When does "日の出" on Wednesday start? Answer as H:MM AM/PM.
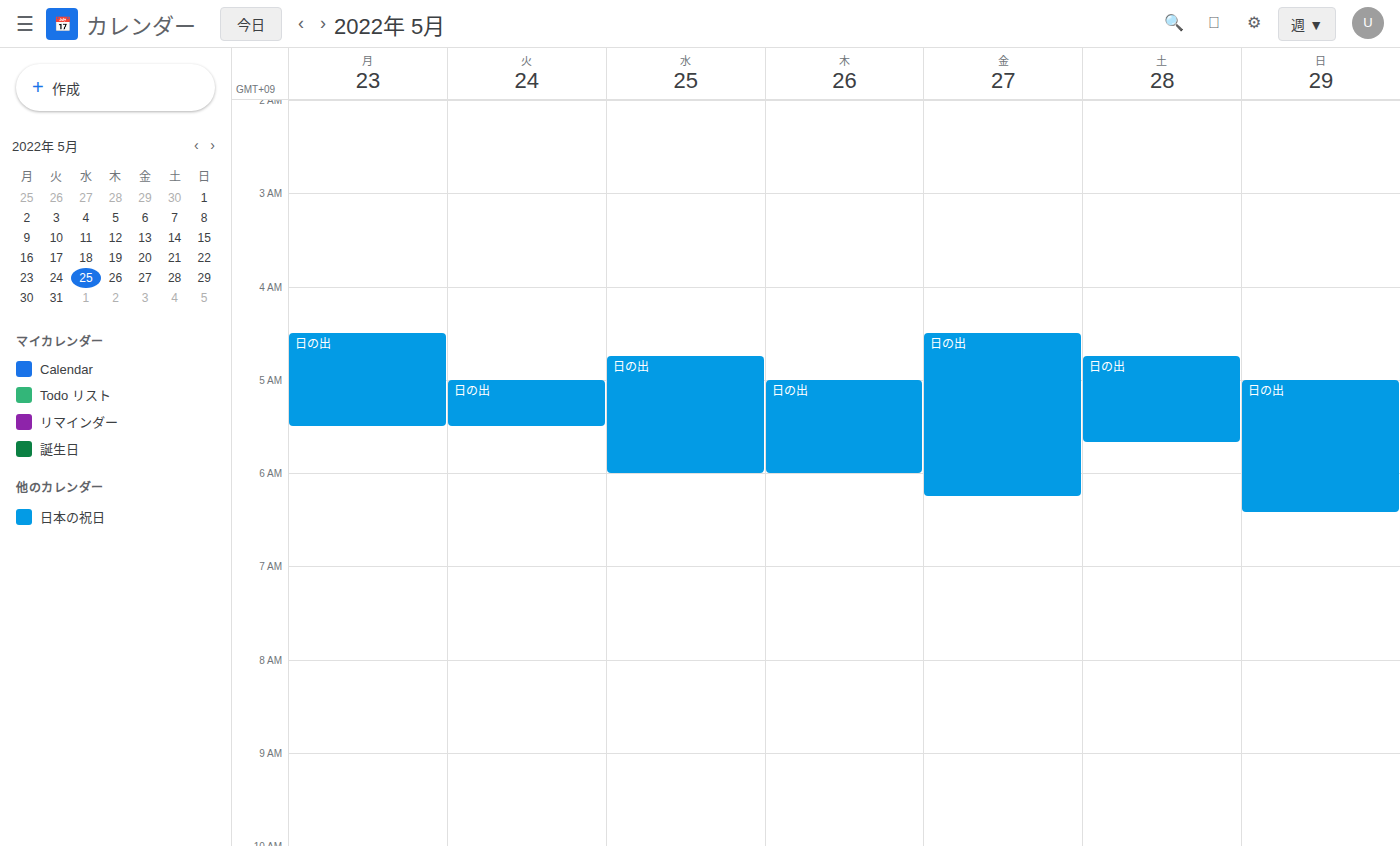
4:45 AM